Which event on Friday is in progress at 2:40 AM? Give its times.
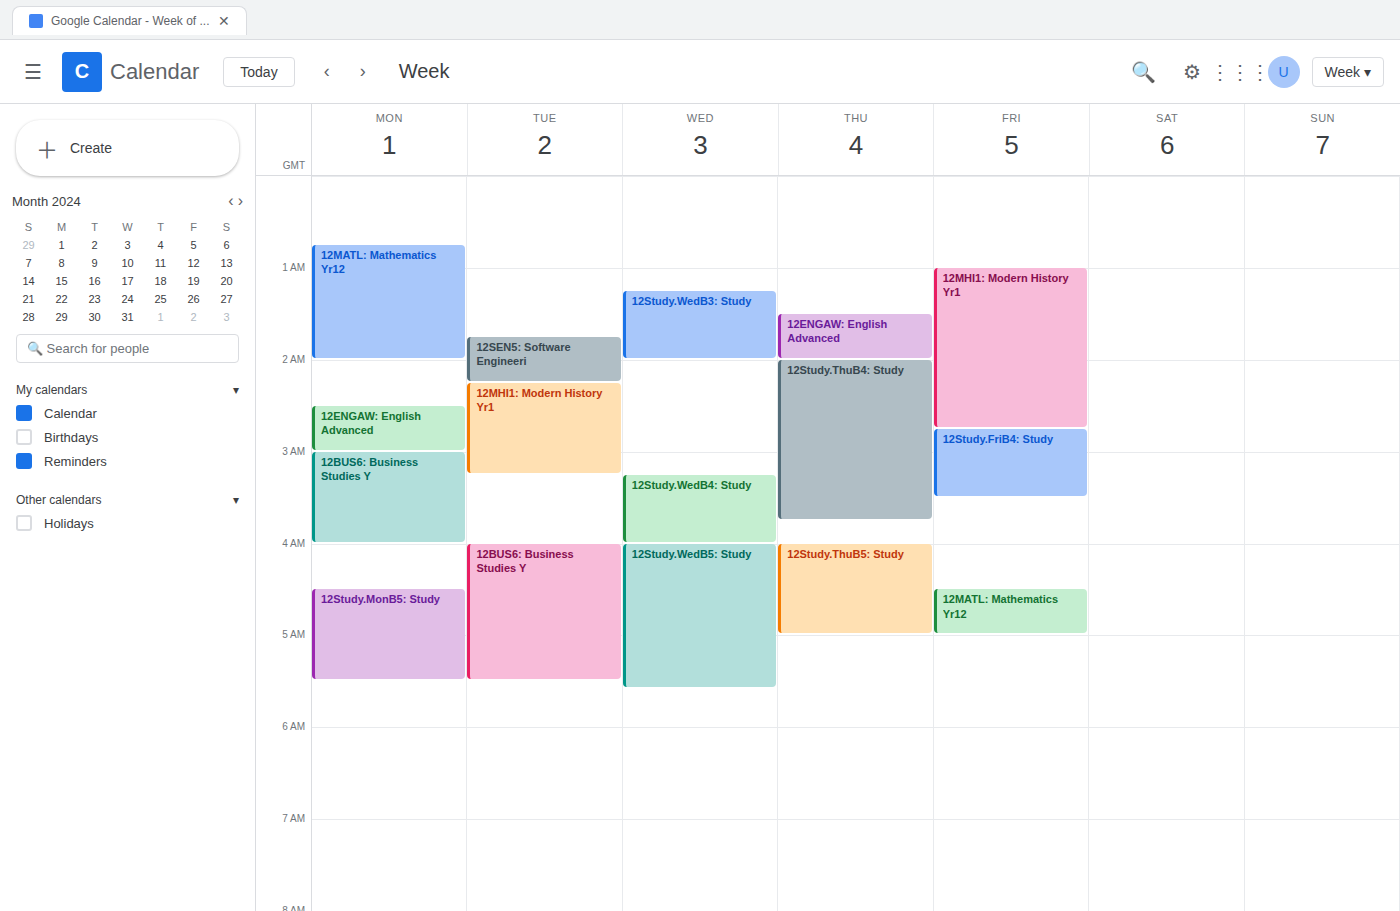
"12MHI1: Modern History Yr1", 1:00 AM to 2:45 AM